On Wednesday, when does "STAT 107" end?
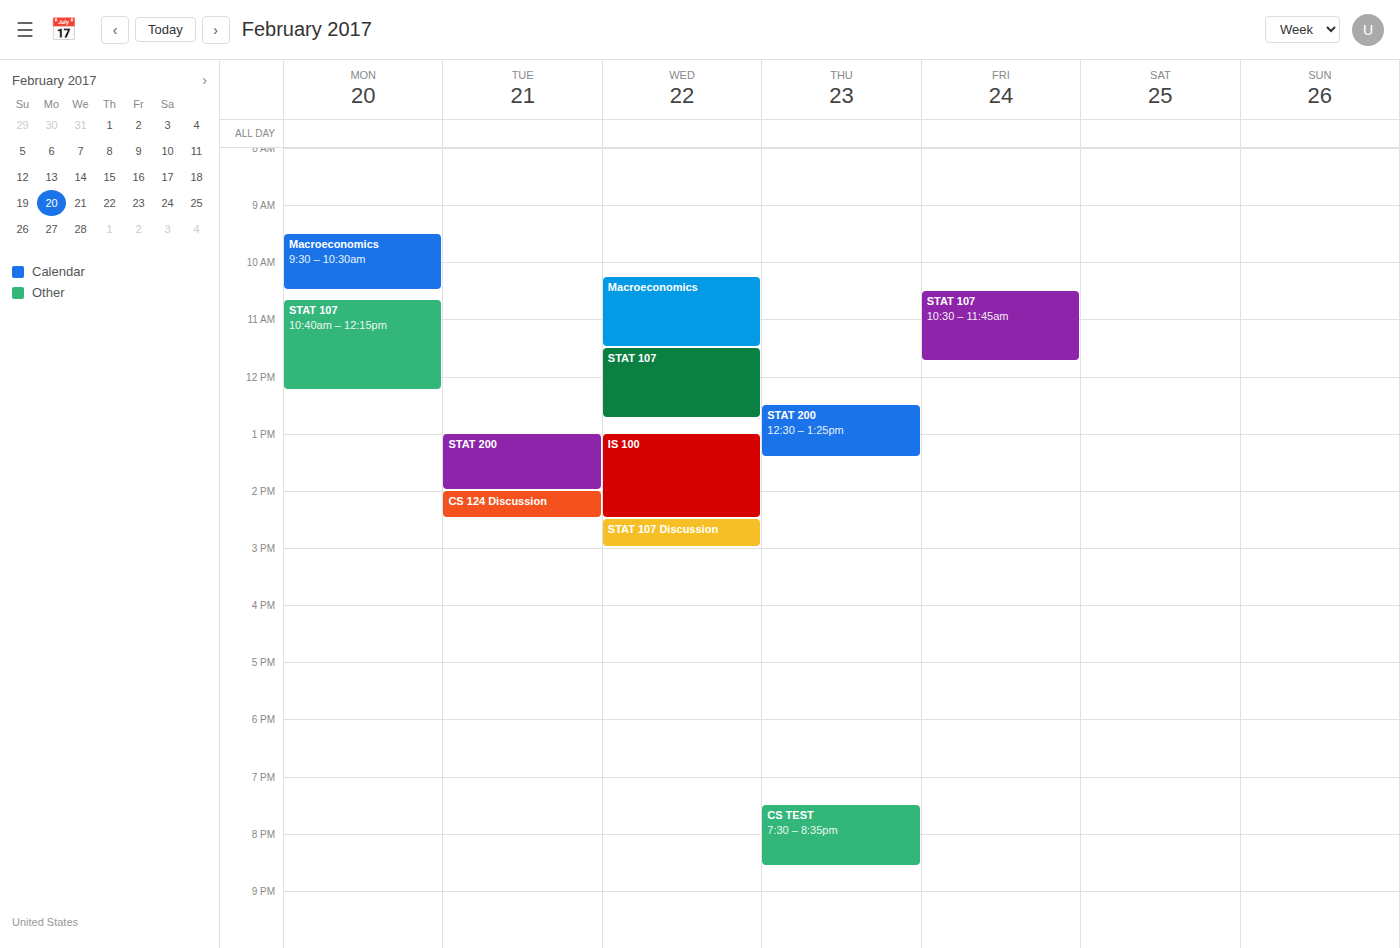
12:45 PM